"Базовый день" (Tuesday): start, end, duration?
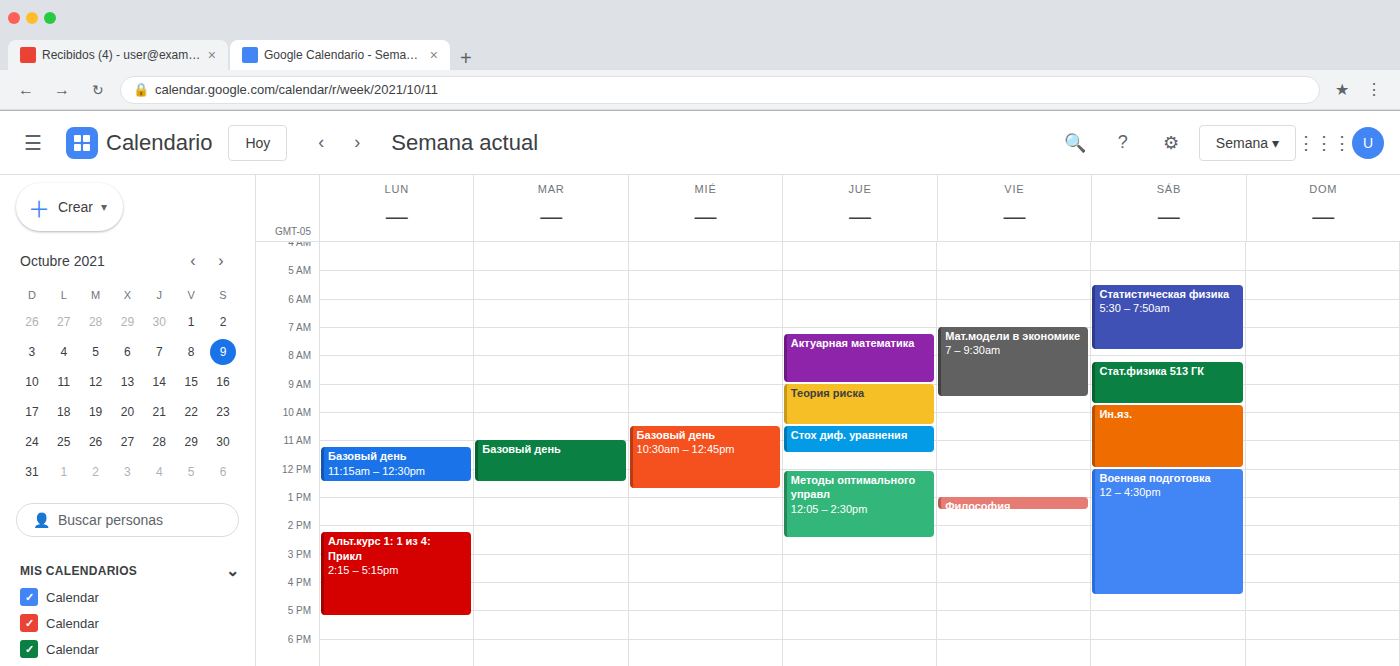
11:00 AM to 12:30 PM, 1 hour 30 minutes